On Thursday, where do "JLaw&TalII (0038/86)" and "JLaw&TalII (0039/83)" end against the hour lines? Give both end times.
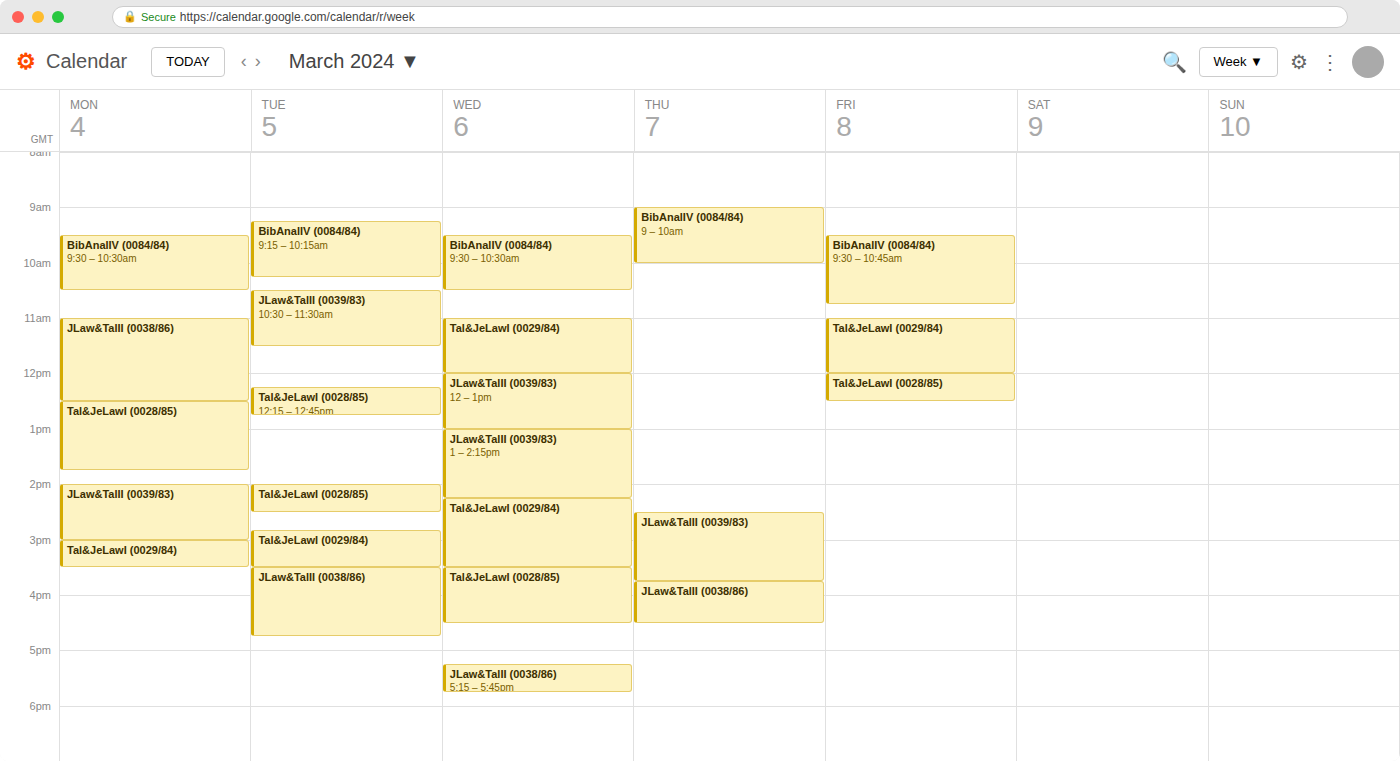
"JLaw&TalII (0038/86)": 4:30 PM, halfway between the 4 PM and 5 PM lines. "JLaw&TalII (0039/83)": 3:45 PM, neither: three quarters of the way from the 3 PM line to the 4 PM line.